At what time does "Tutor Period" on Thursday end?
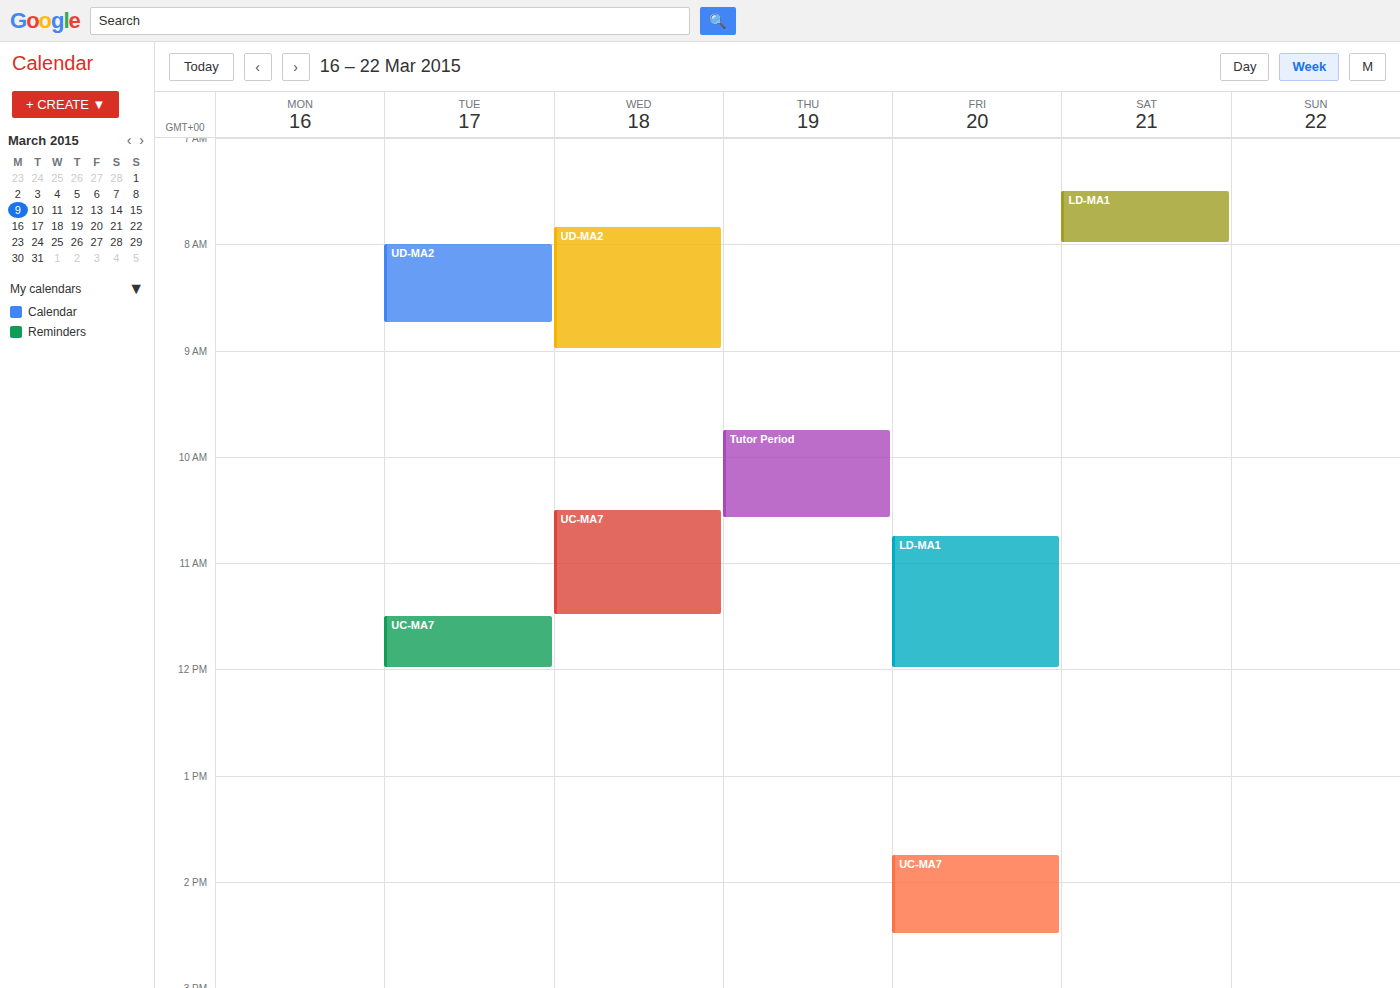
10:35 AM